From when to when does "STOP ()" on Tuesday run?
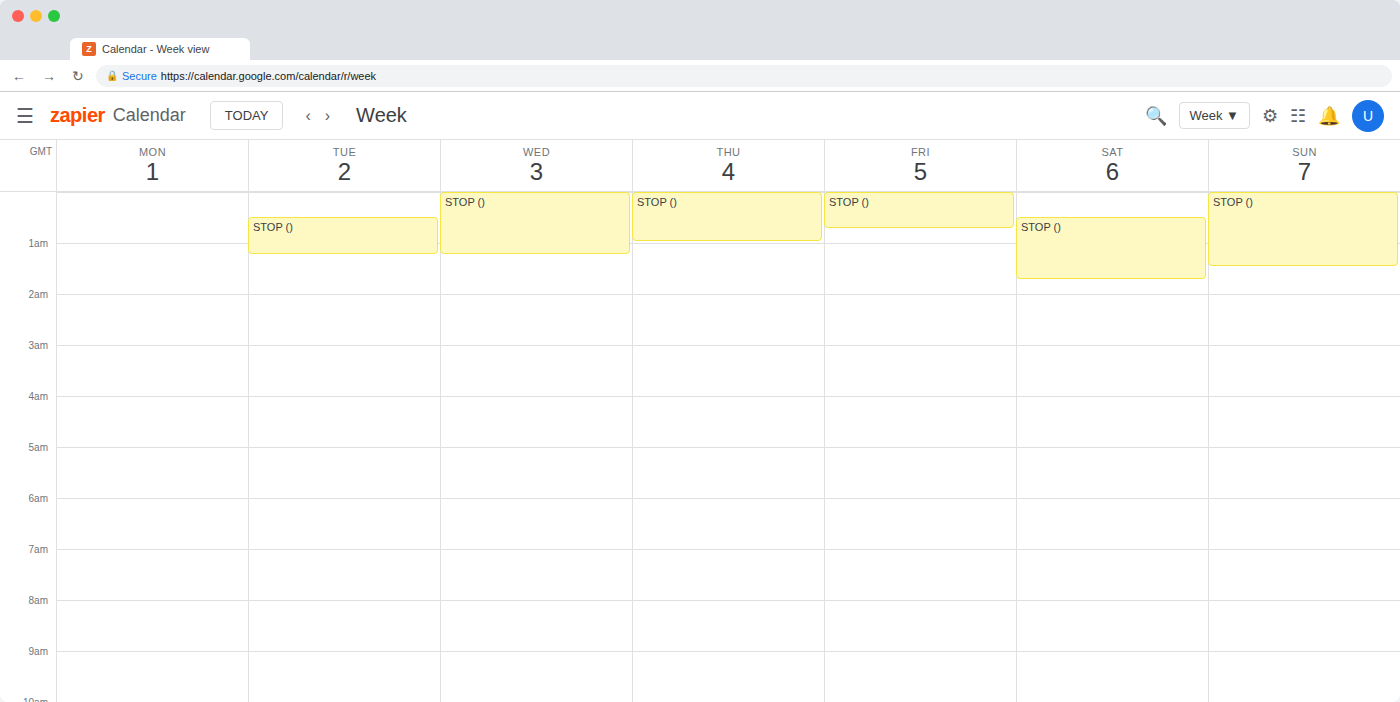
12:30 AM to 1:15 AM